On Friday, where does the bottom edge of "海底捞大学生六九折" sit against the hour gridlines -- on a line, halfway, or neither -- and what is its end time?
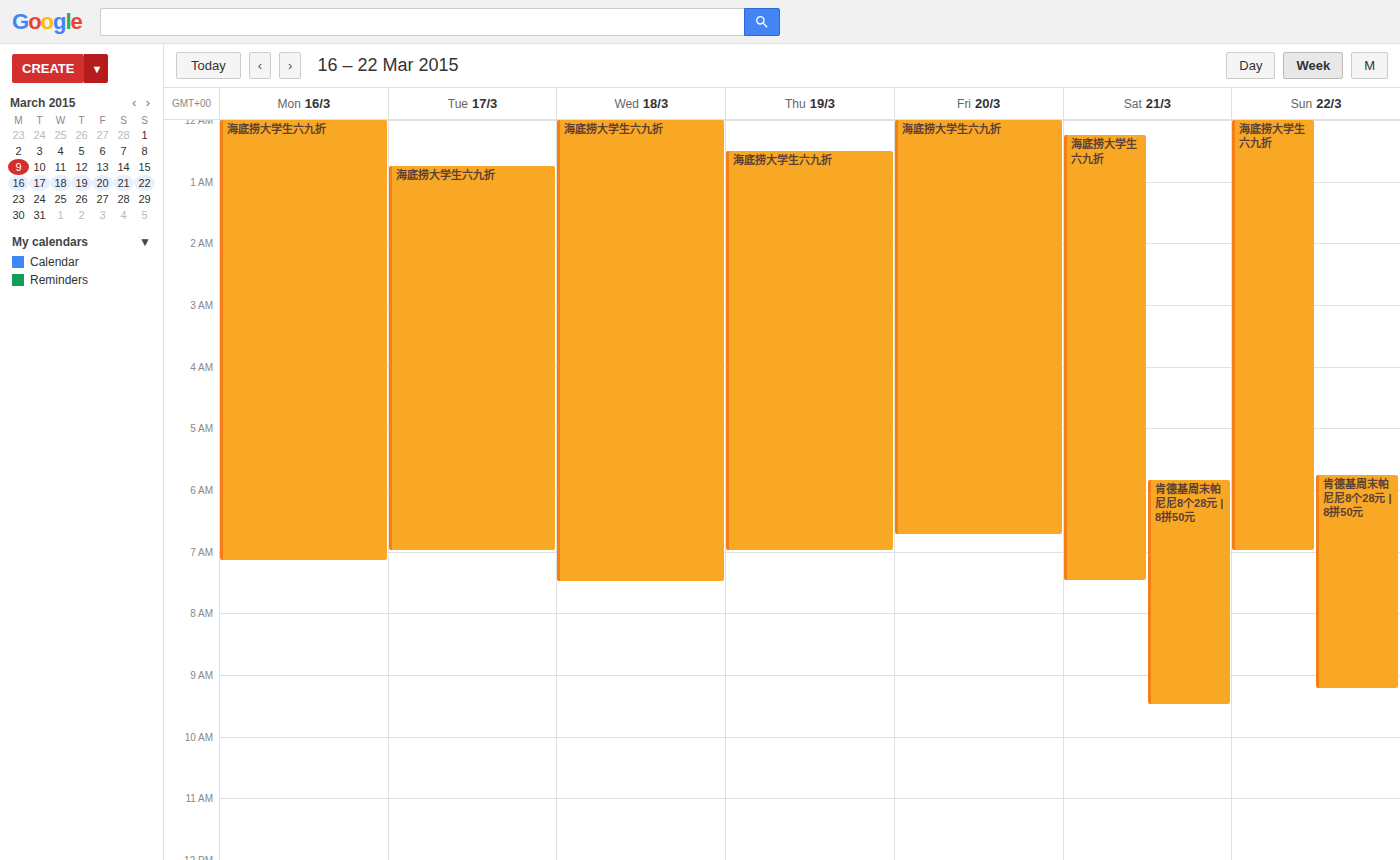
6:45 AM -- neither: three quarters of the way from the 6 AM line to the 7 AM line.